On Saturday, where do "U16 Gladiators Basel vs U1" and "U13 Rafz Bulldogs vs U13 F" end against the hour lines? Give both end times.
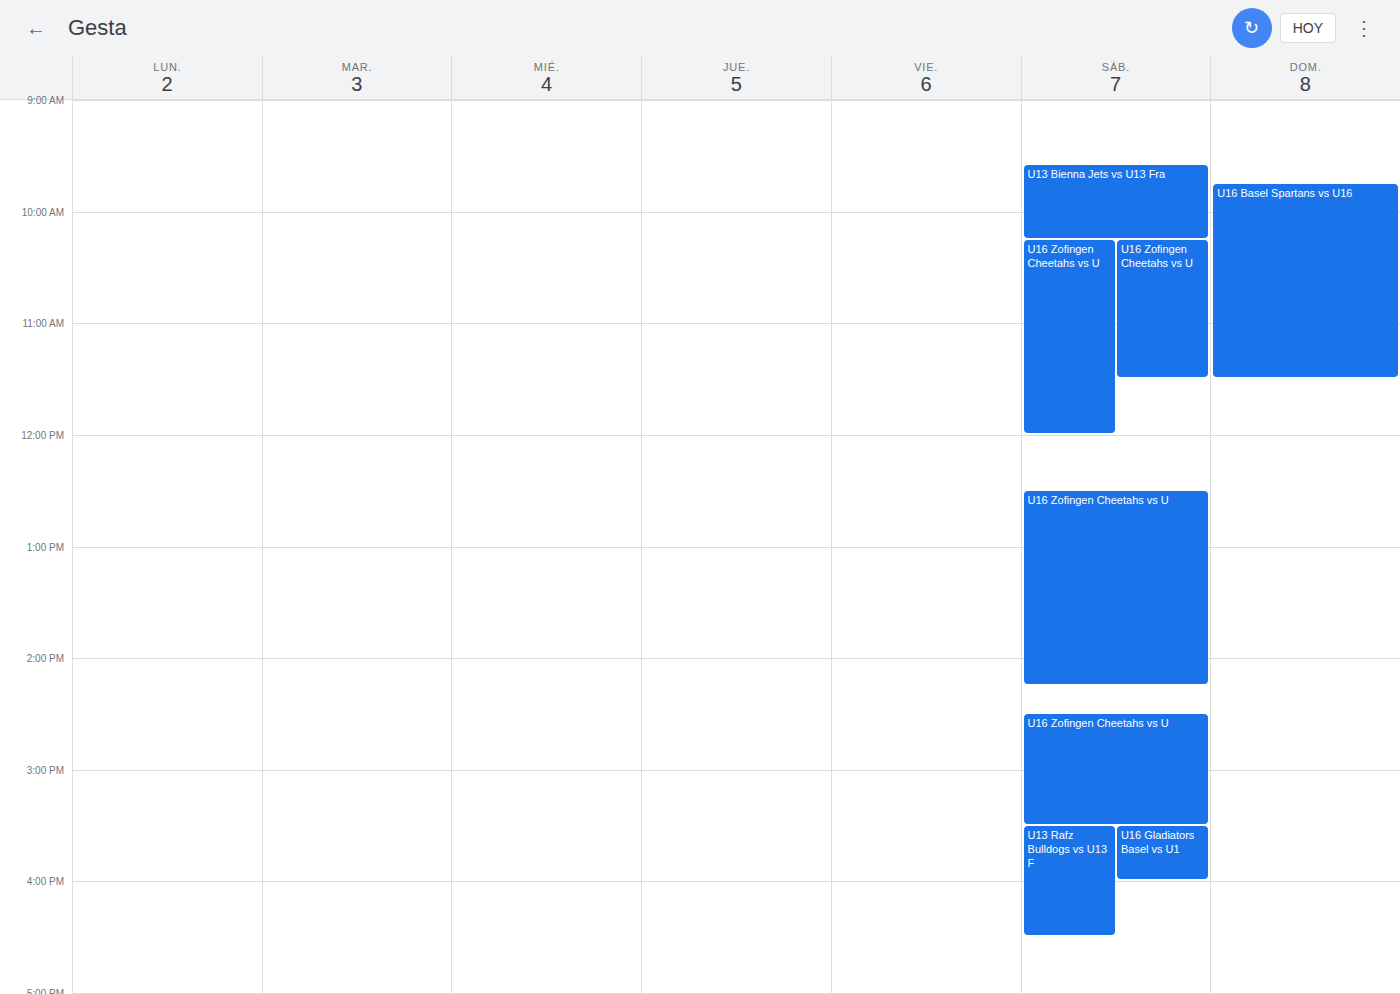
"U16 Gladiators Basel vs U1": 16:00, exactly on the 16:00 line. "U13 Rafz Bulldogs vs U13 F": 16:30, halfway between the 16:00 and 17:00 lines.